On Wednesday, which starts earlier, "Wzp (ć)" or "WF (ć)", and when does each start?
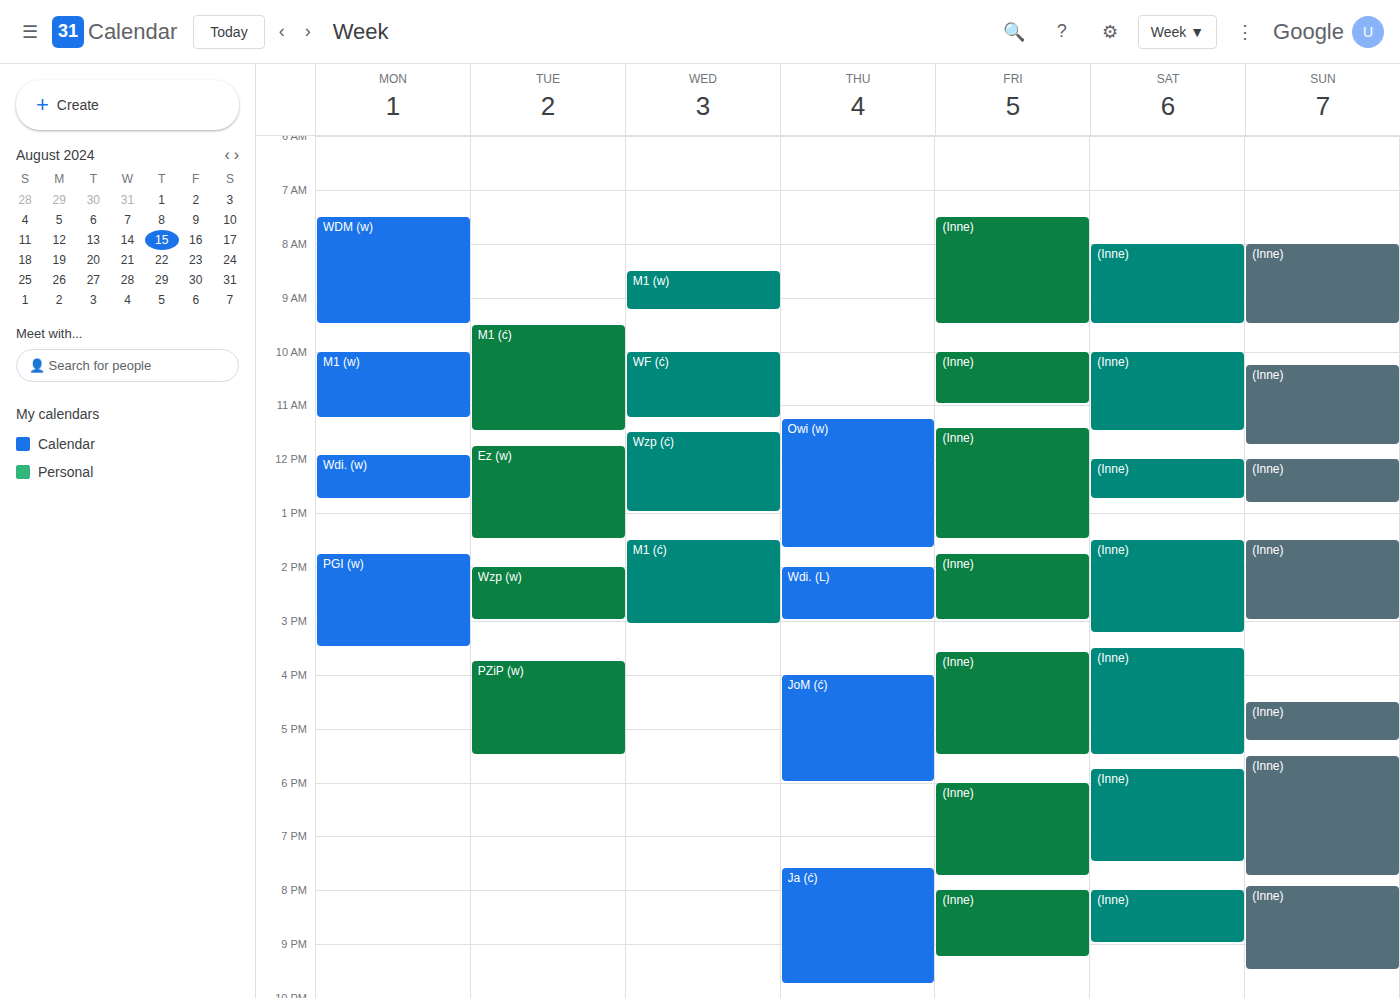
"WF (ć)" 10:00 AM; "Wzp (ć)" 11:30 AM.